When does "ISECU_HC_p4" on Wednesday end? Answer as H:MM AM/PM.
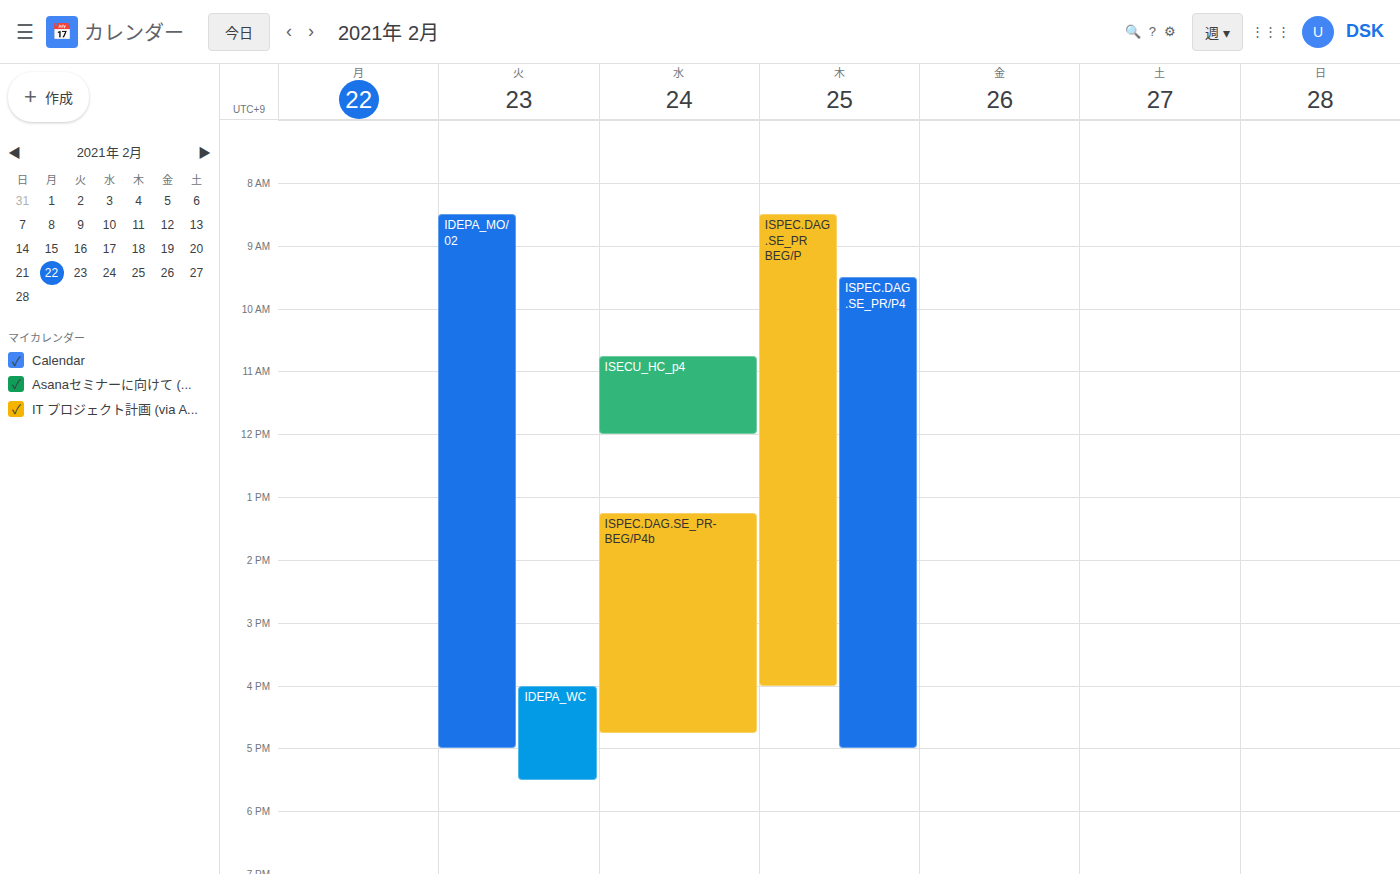
12:00 PM